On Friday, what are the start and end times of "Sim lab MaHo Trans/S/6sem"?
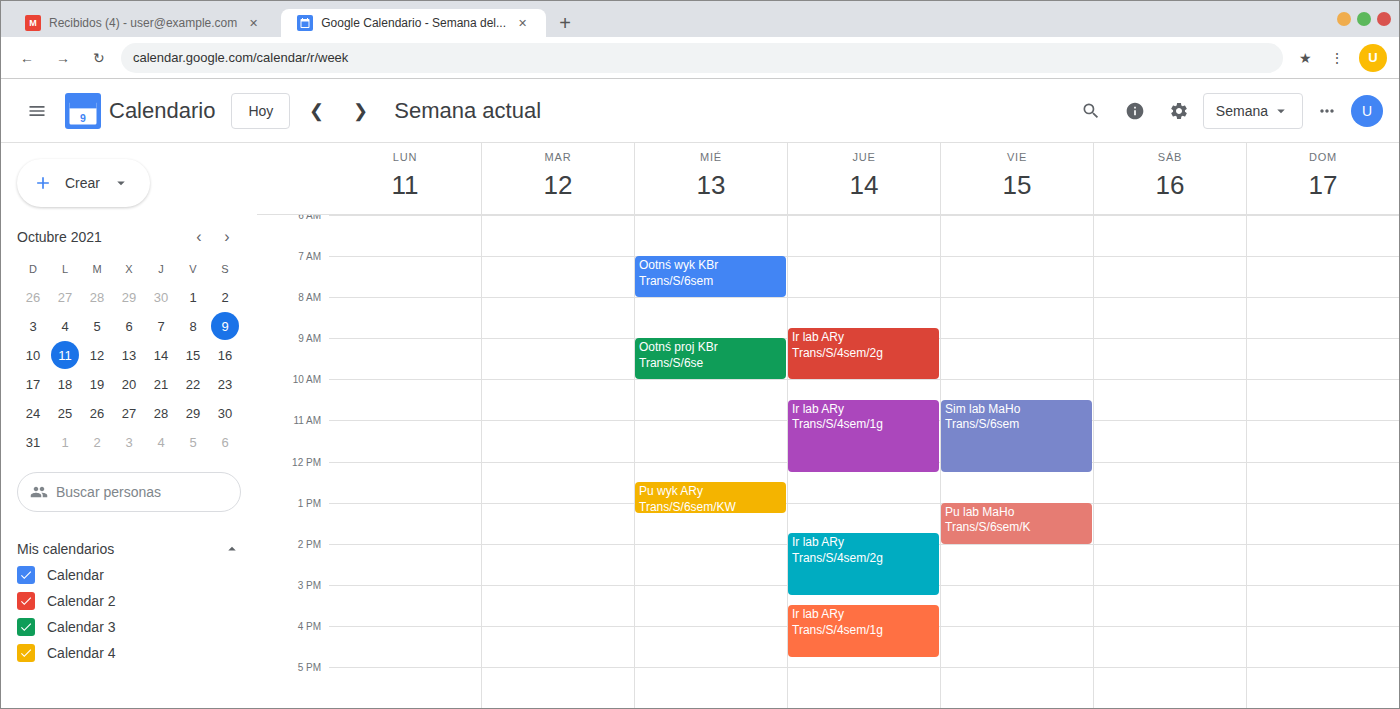
10:30 to 12:15